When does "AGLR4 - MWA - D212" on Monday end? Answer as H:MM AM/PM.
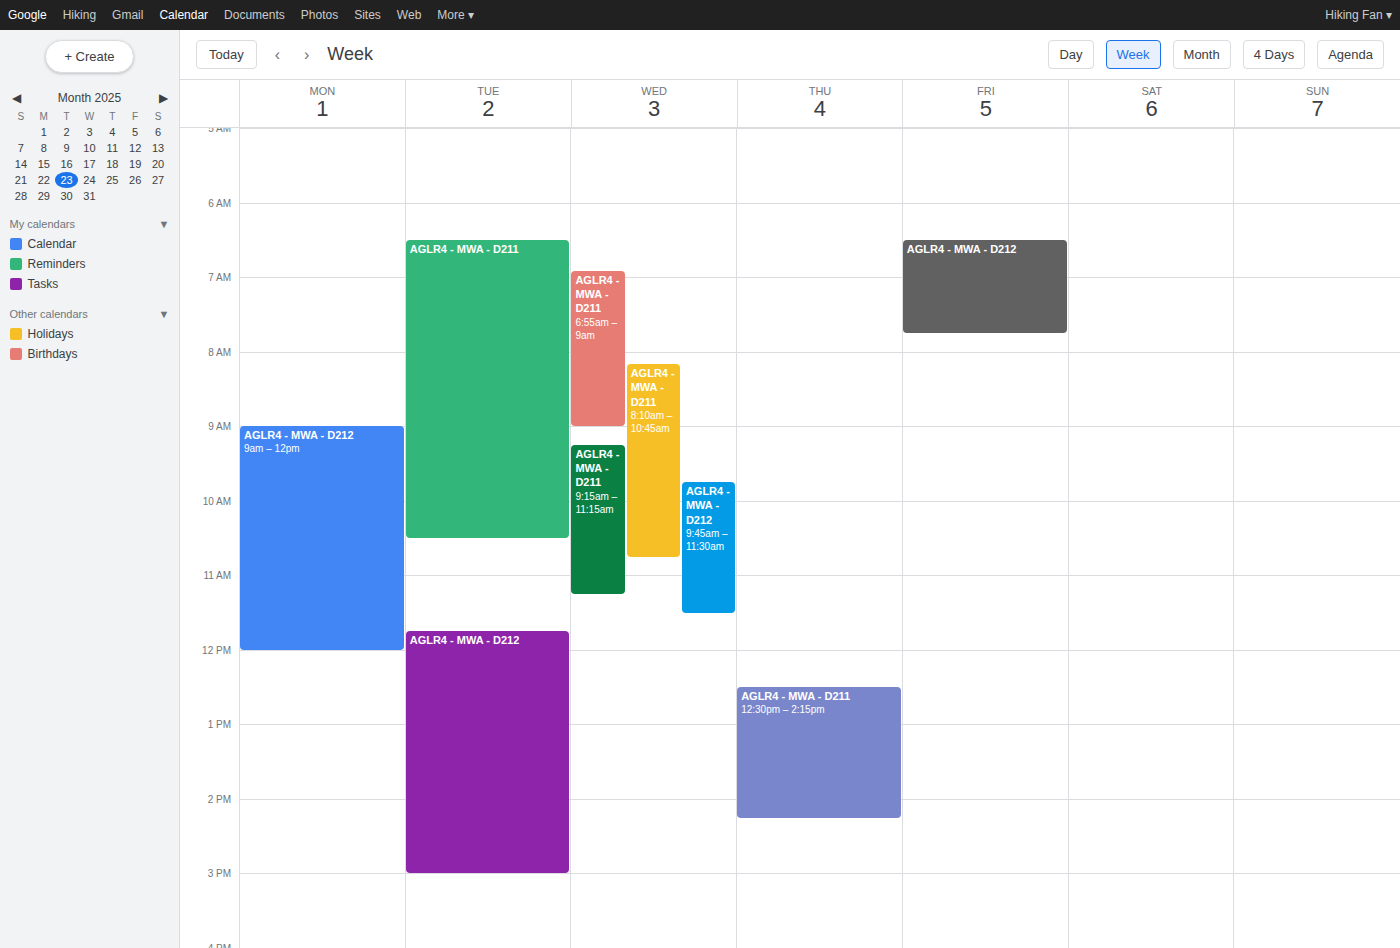
12:00 PM